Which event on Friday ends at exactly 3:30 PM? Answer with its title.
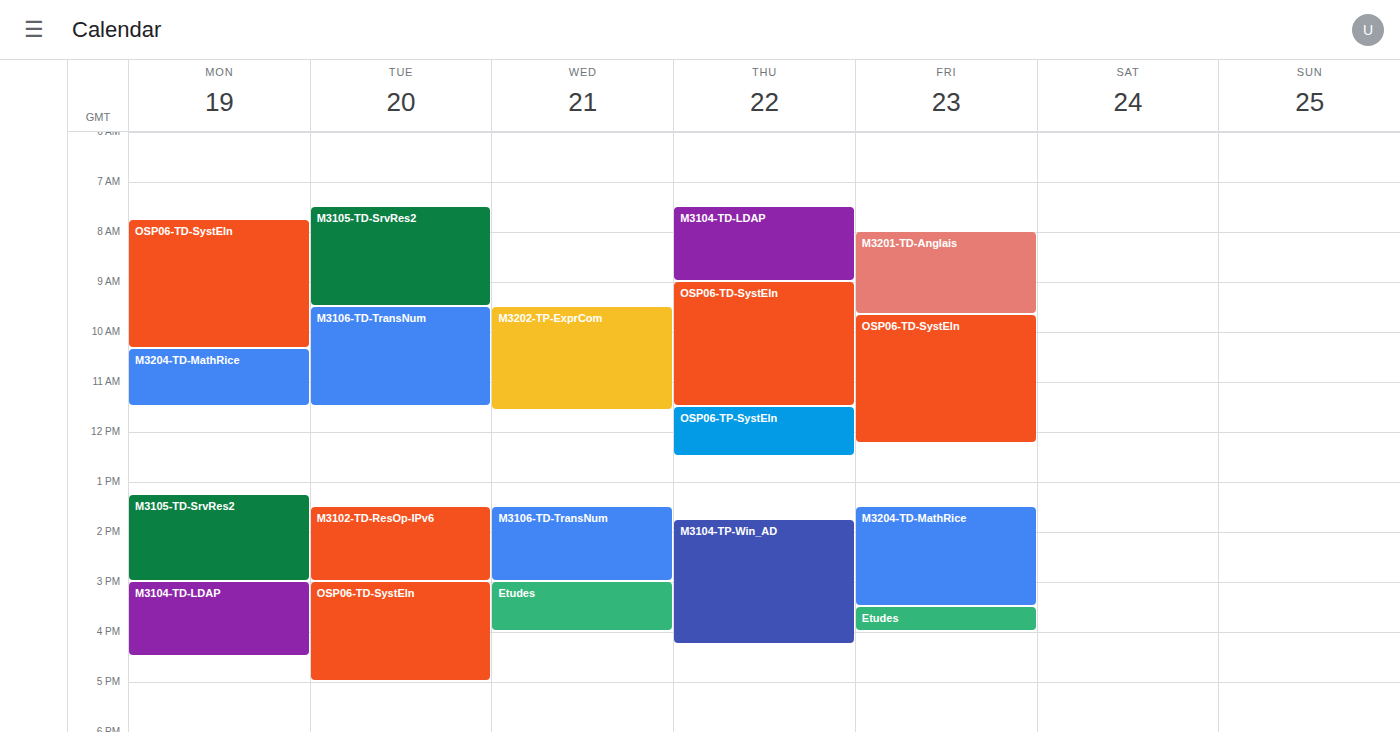
"M3204-TD-MathRice"